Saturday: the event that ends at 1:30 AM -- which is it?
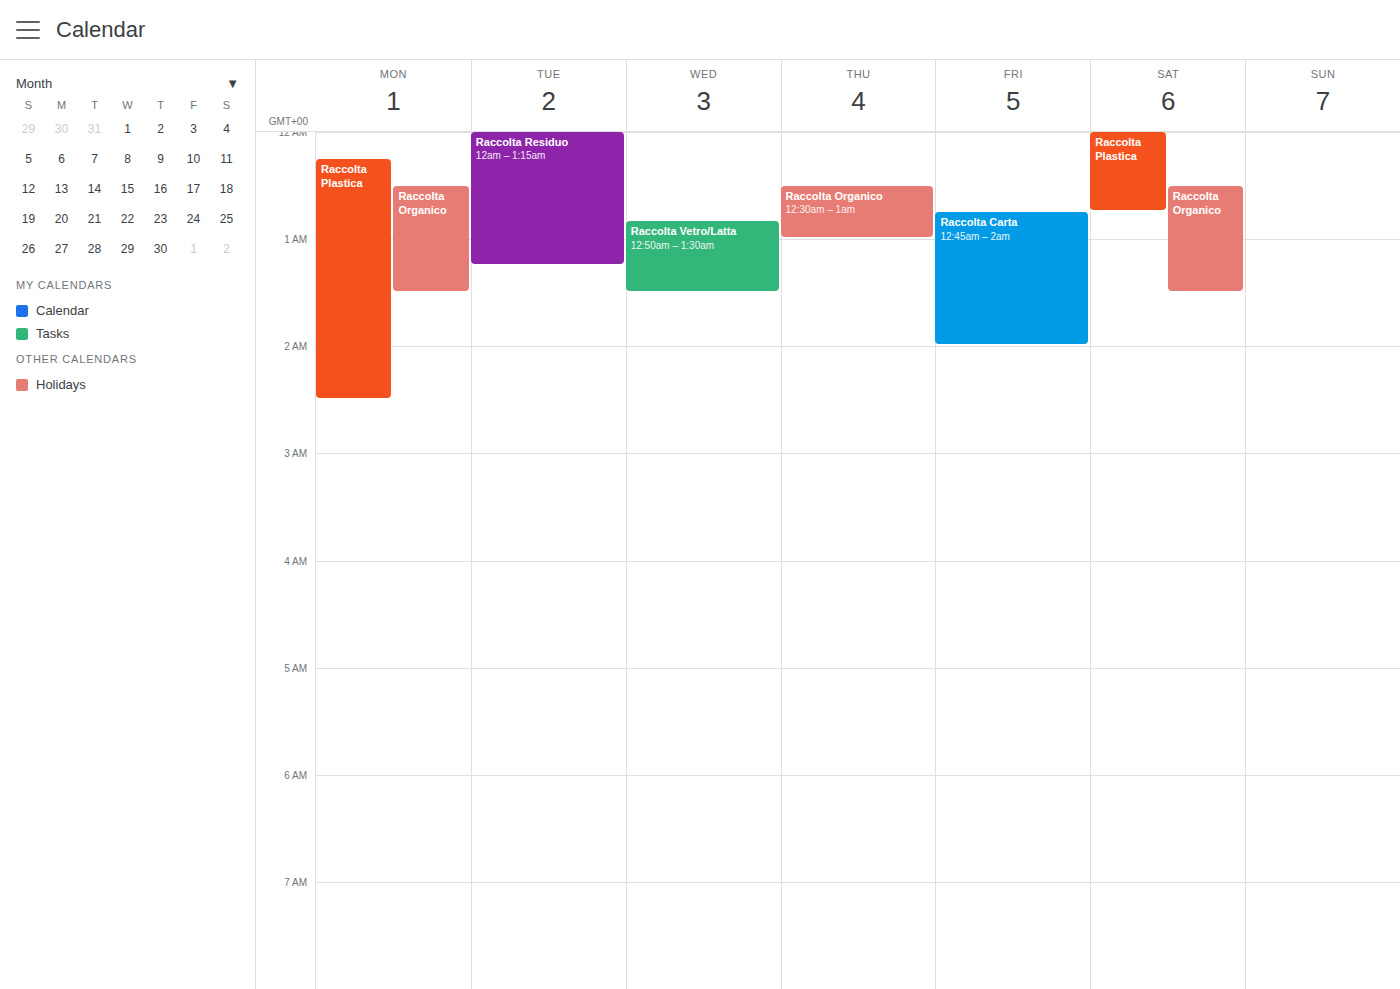
"Raccolta Organico"